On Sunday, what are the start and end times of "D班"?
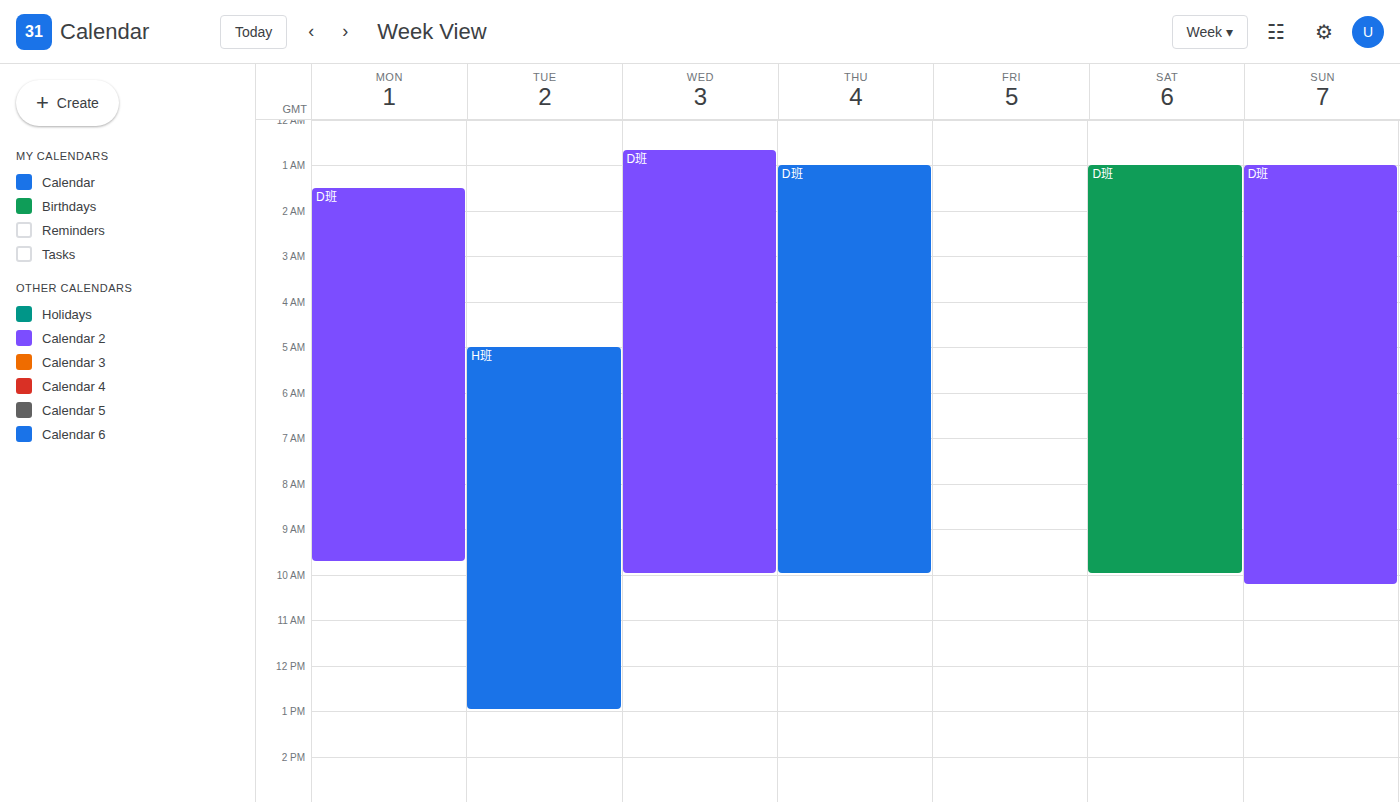
1:00 AM to 10:15 AM